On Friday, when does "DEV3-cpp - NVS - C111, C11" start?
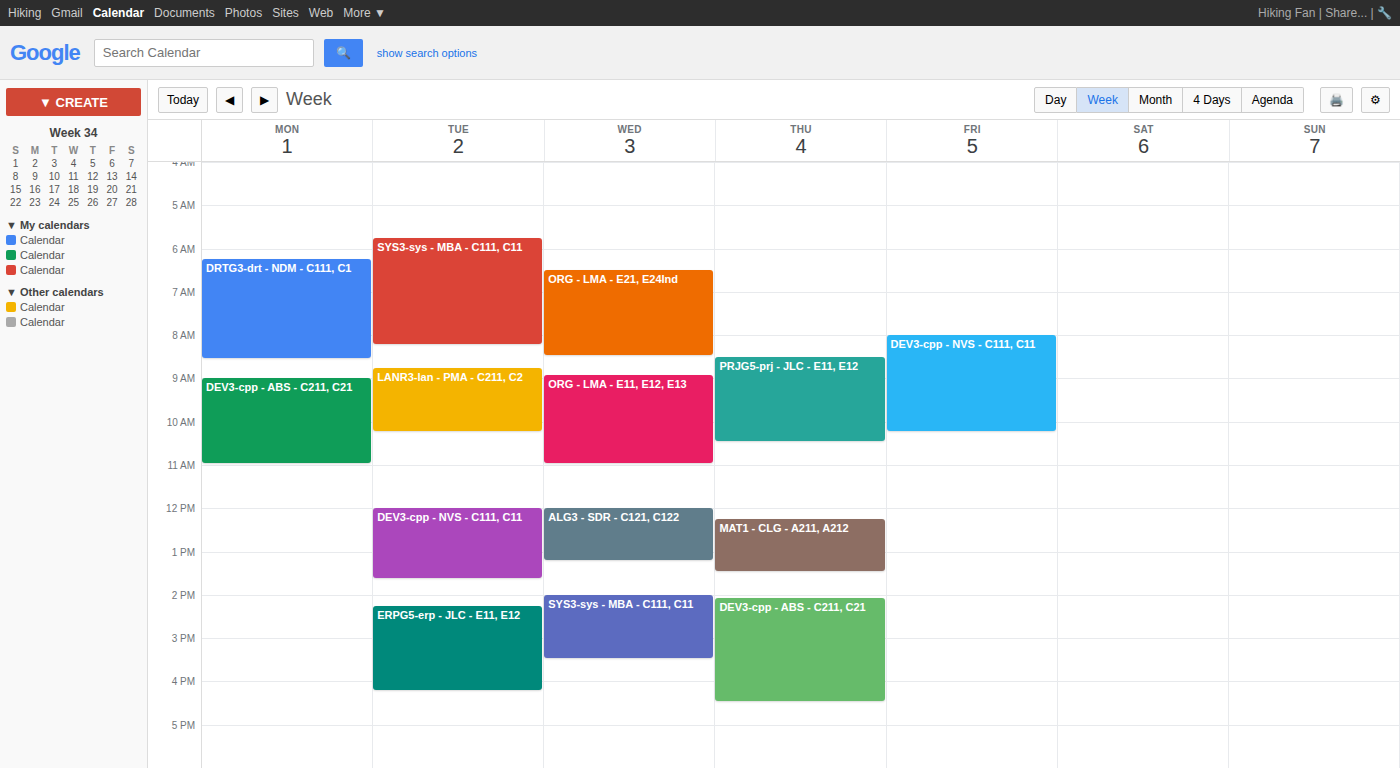
8:00 AM